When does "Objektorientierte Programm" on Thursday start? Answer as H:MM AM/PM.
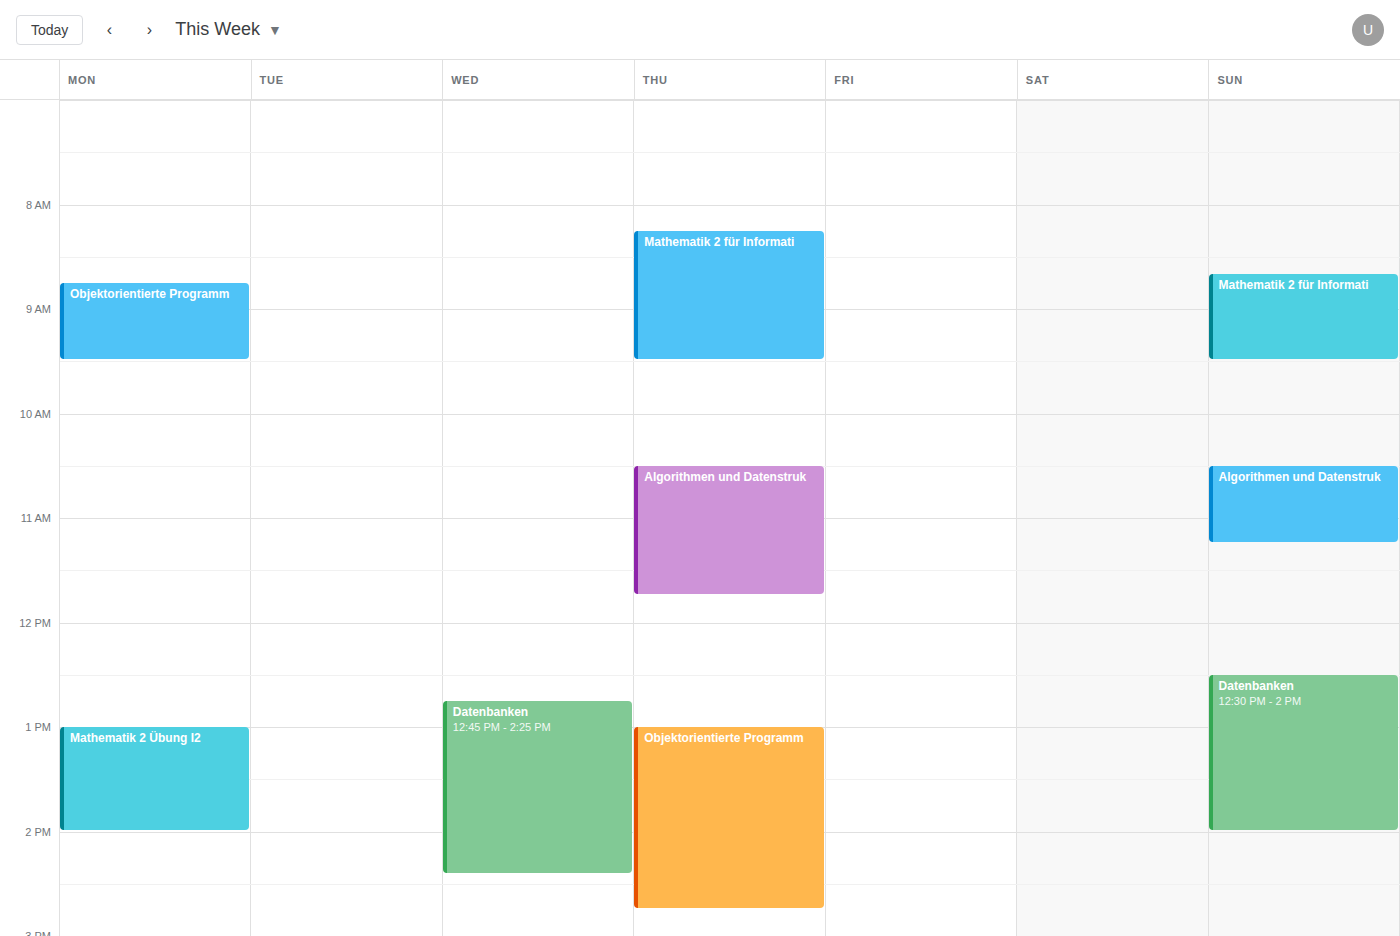
1:00 PM